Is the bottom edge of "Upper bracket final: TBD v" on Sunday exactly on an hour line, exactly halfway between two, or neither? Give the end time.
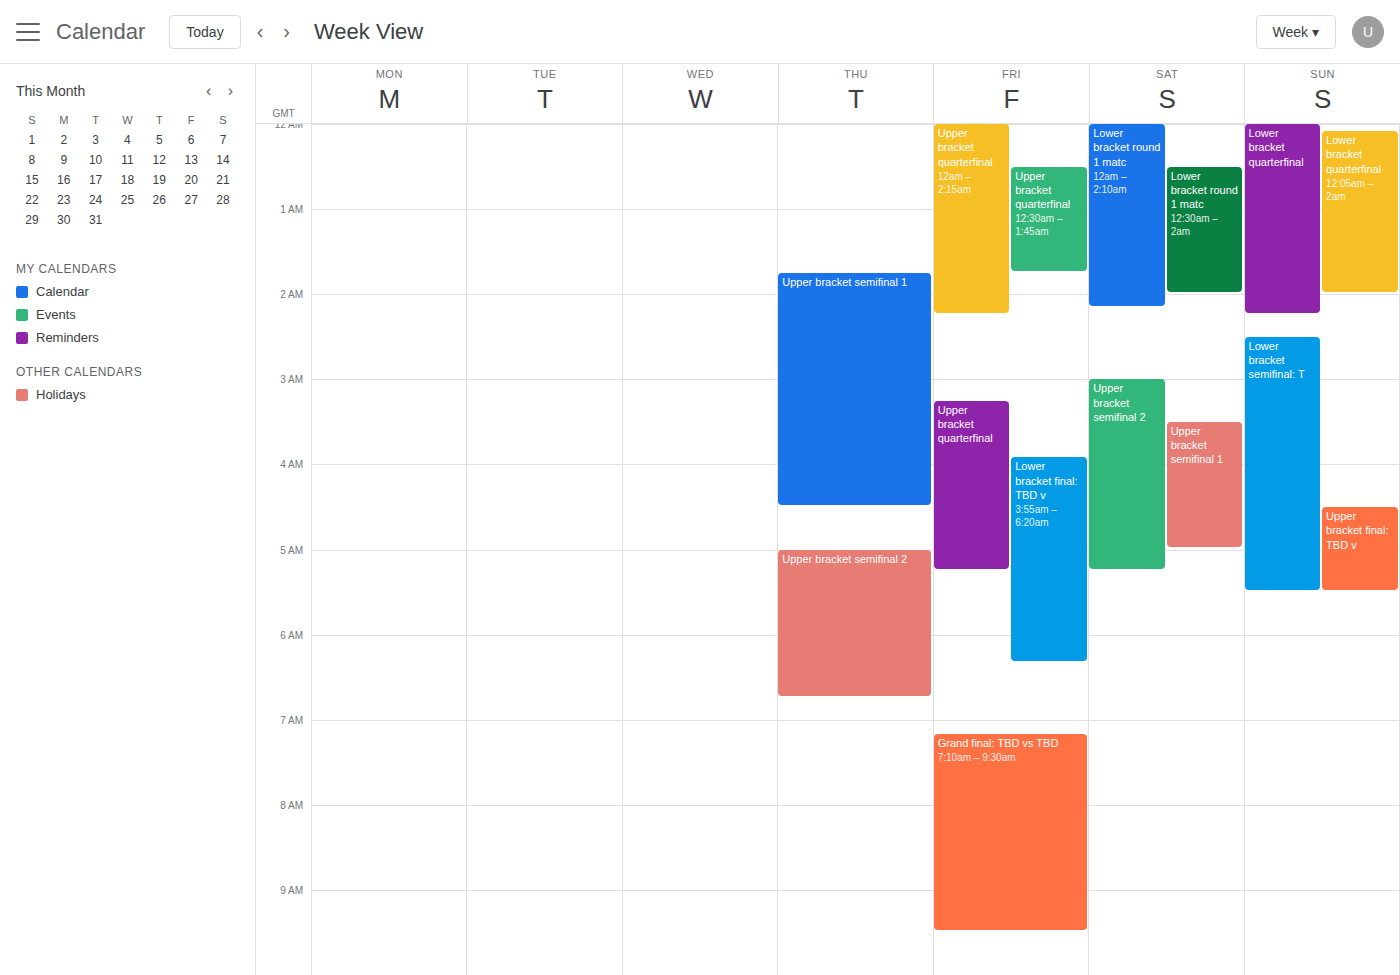
5:30 AM -- halfway between the 5 AM and 6 AM lines.